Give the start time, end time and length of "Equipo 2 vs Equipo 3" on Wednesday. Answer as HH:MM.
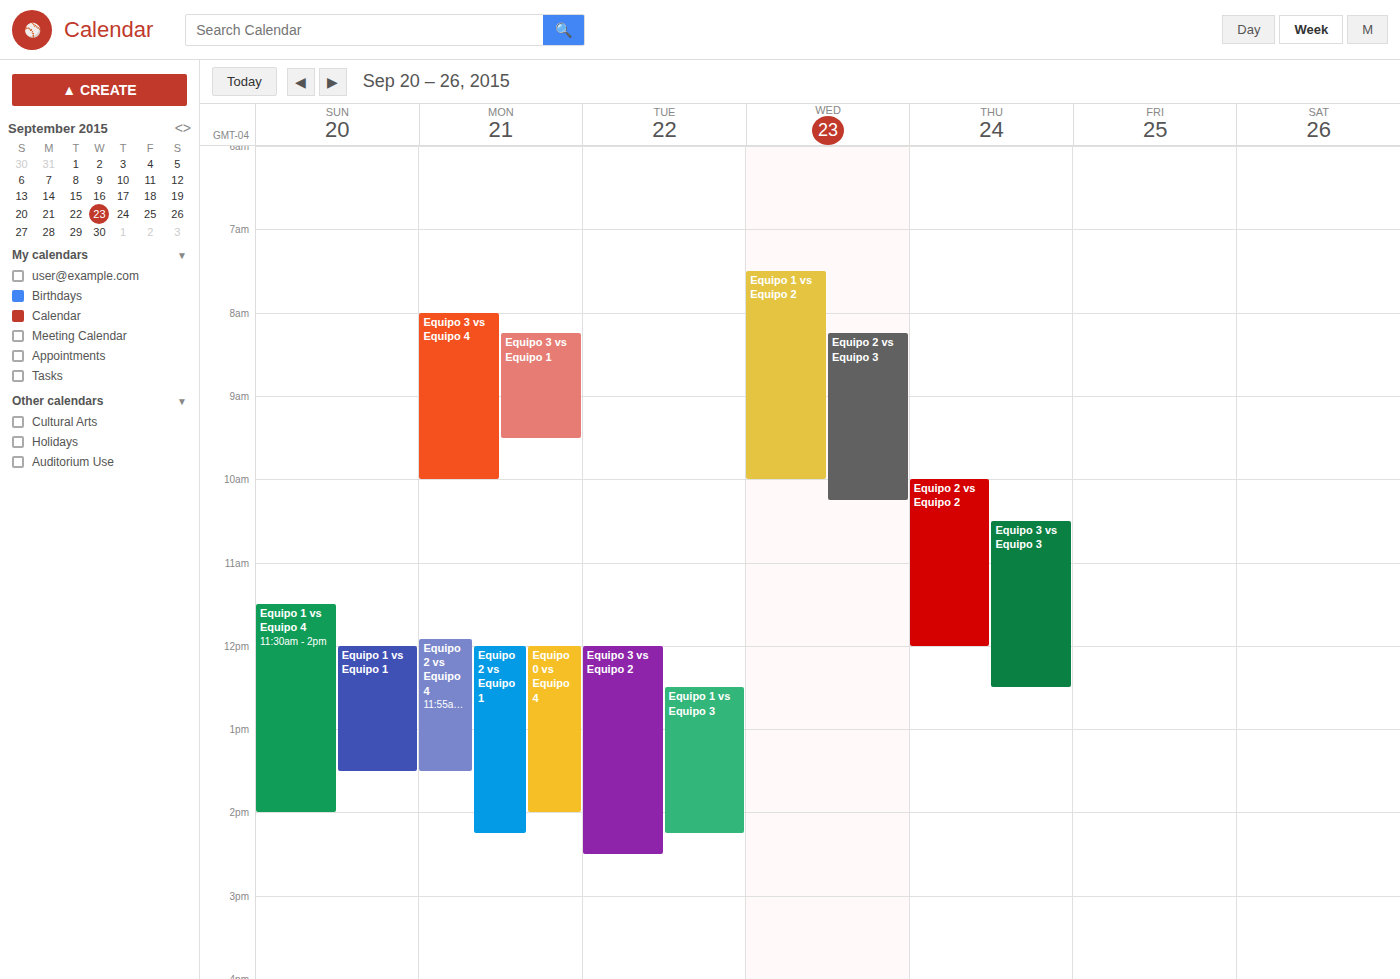
08:15 to 10:15, 2 hours